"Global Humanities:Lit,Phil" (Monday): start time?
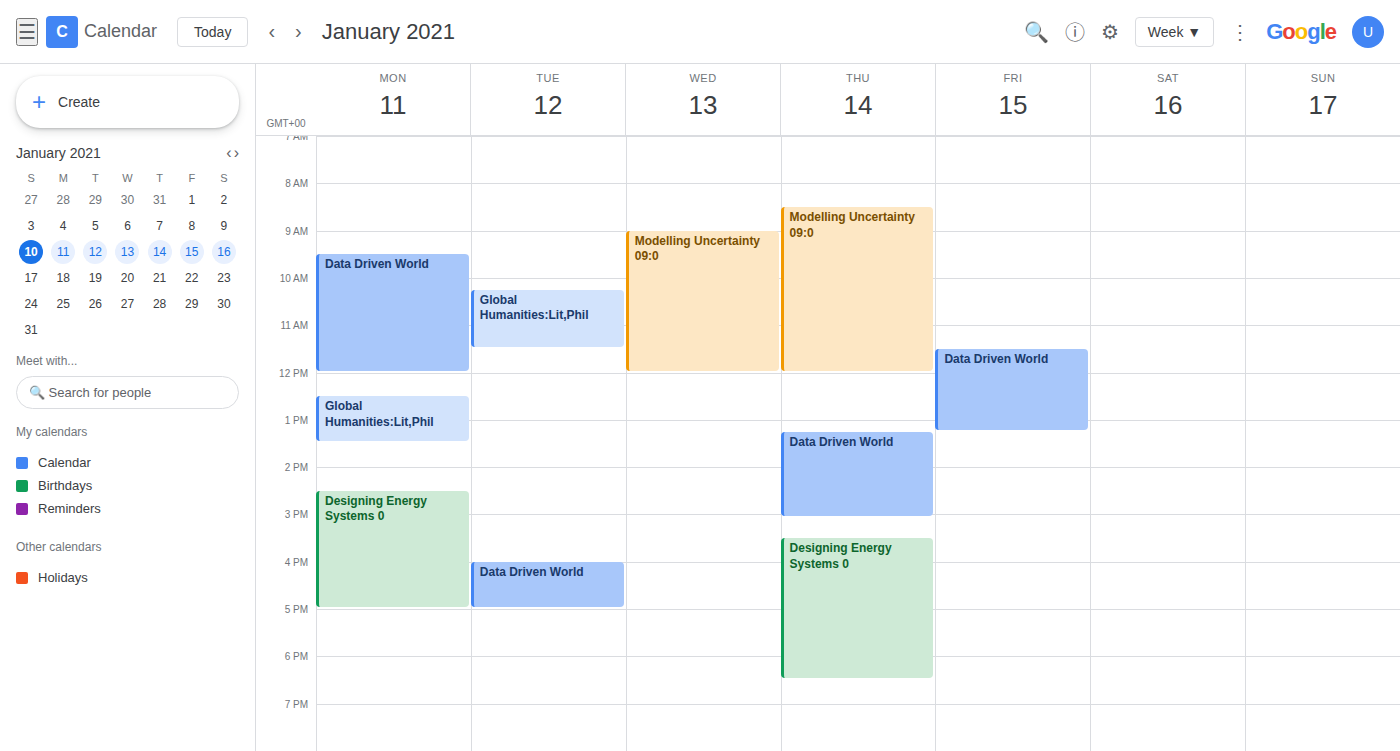
12:30